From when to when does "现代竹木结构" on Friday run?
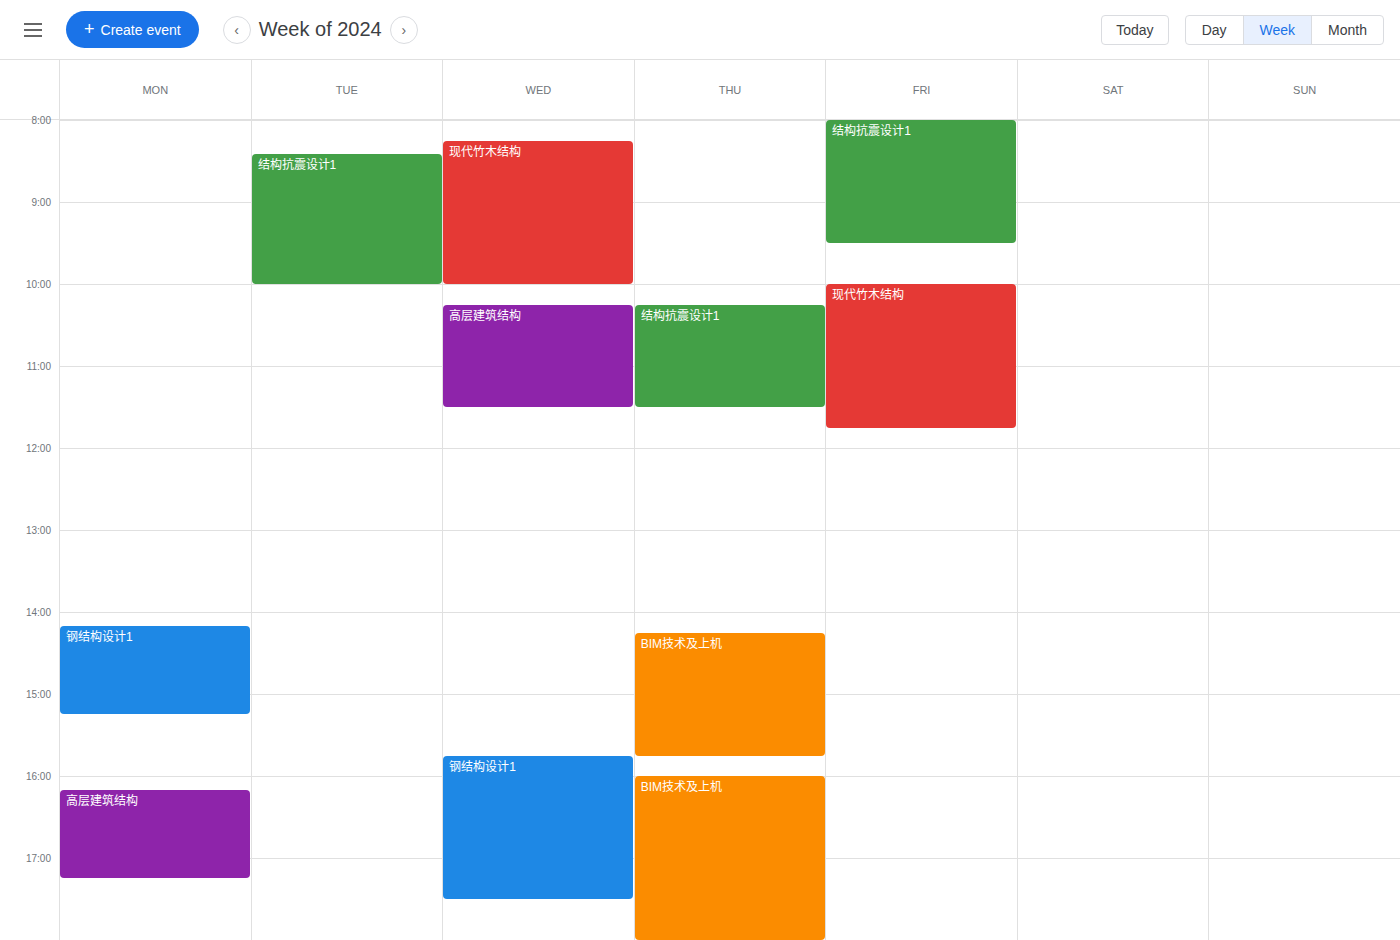
10:00 AM to 11:45 AM